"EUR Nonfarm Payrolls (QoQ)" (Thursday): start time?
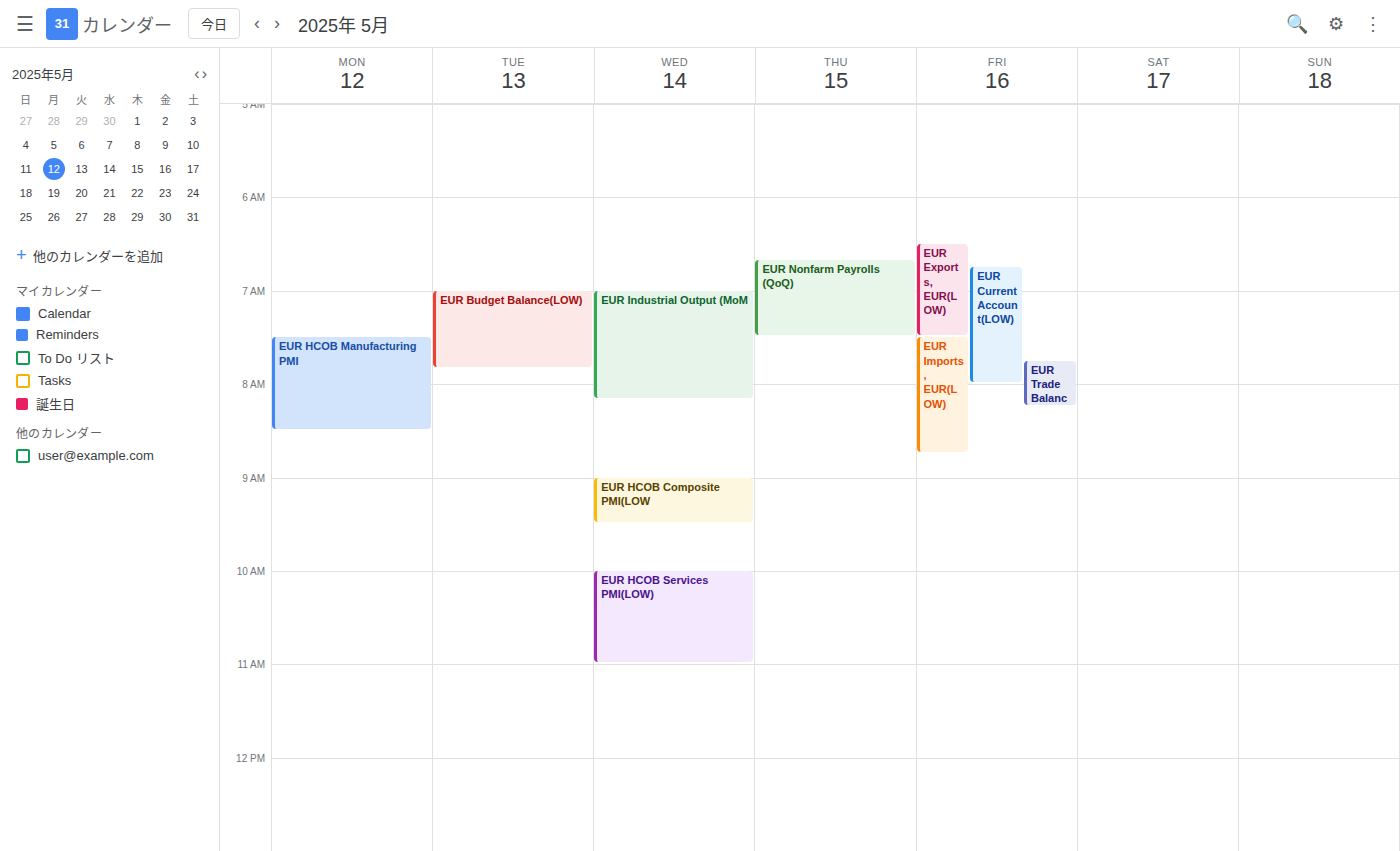
6:40 AM